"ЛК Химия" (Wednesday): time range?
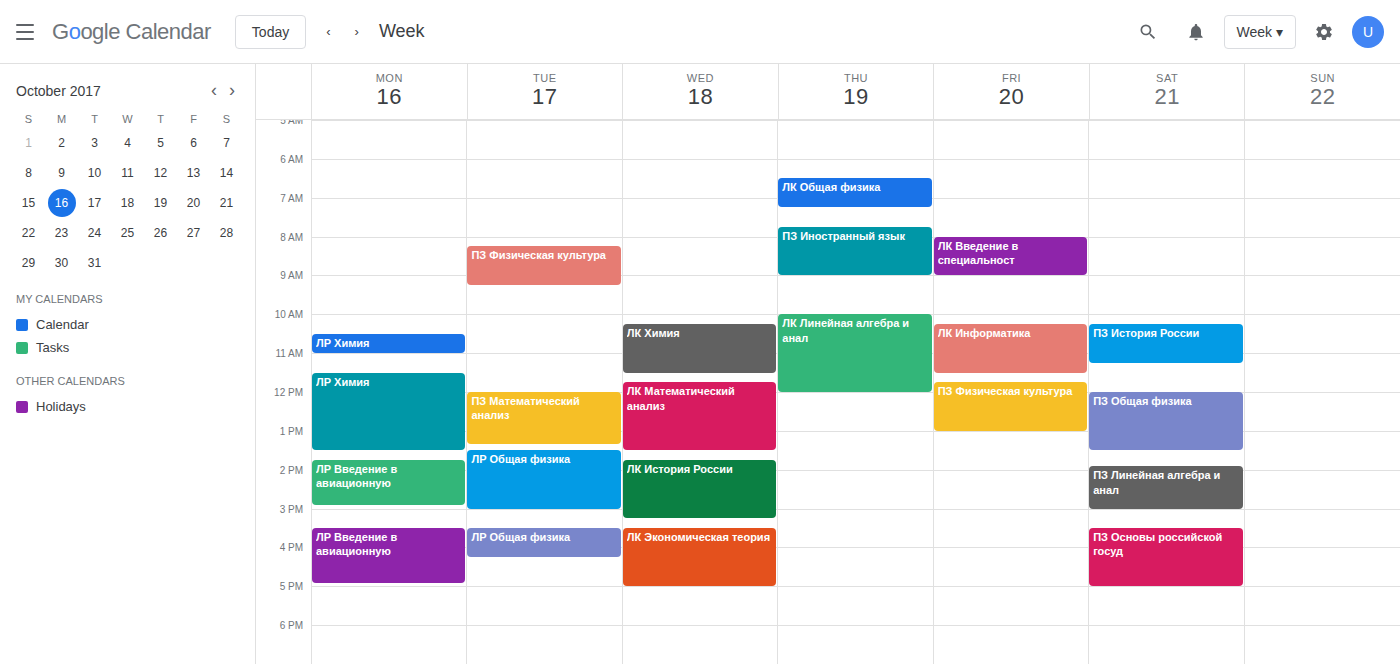
10:15 AM to 11:30 AM